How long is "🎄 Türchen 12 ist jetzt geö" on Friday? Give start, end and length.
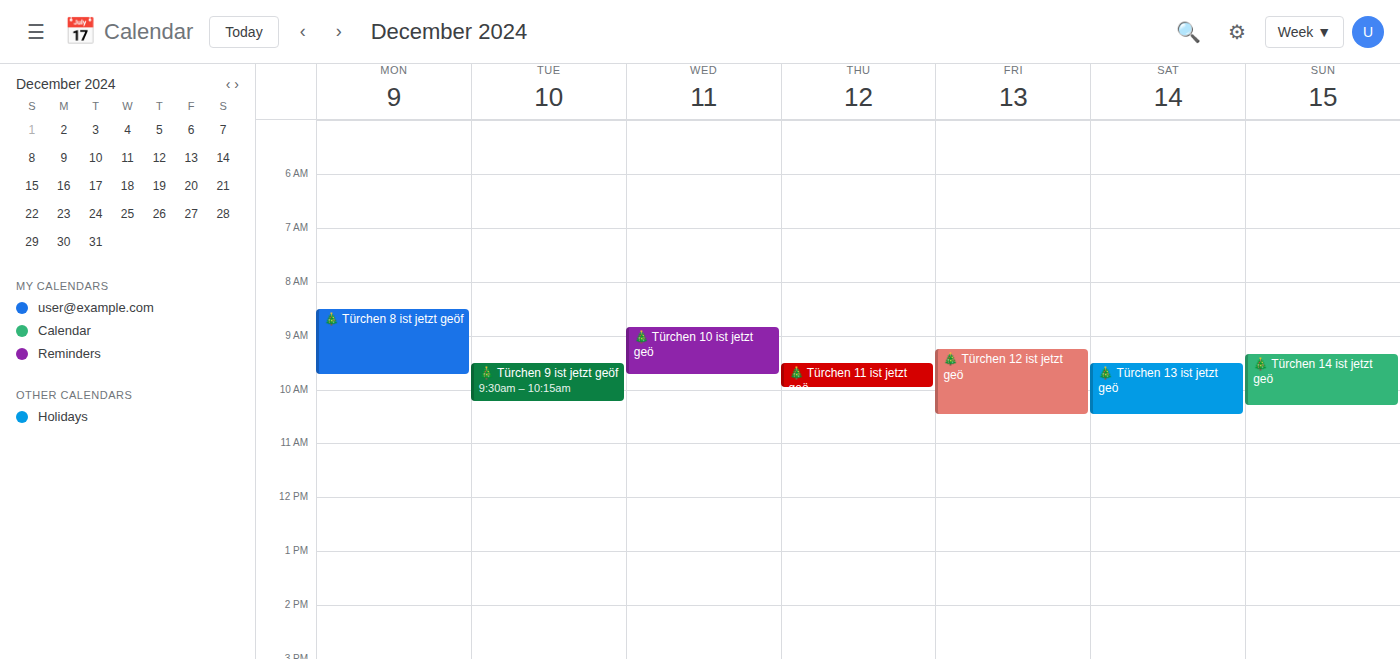
9:15 AM to 10:30 AM, 1 hour 15 minutes